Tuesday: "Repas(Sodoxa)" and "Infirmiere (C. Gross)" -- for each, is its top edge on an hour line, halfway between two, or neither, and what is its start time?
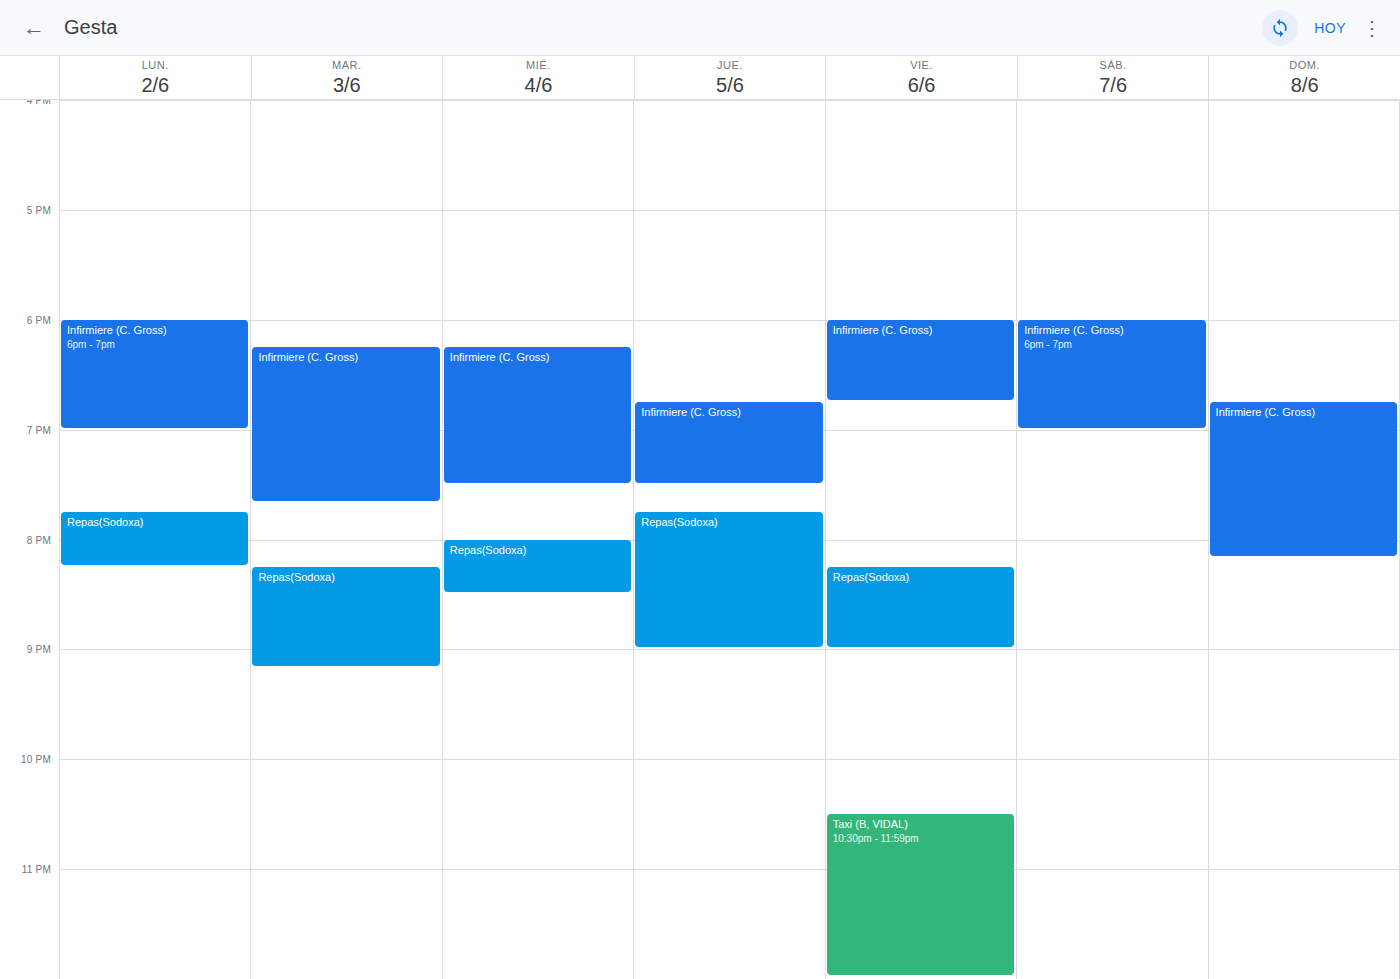
"Repas(Sodoxa)": 8:15 PM, neither: a quarter of the way from the 8 PM line to the 9 PM line. "Infirmiere (C. Gross)": 6:15 PM, neither: a quarter of the way from the 6 PM line to the 7 PM line.